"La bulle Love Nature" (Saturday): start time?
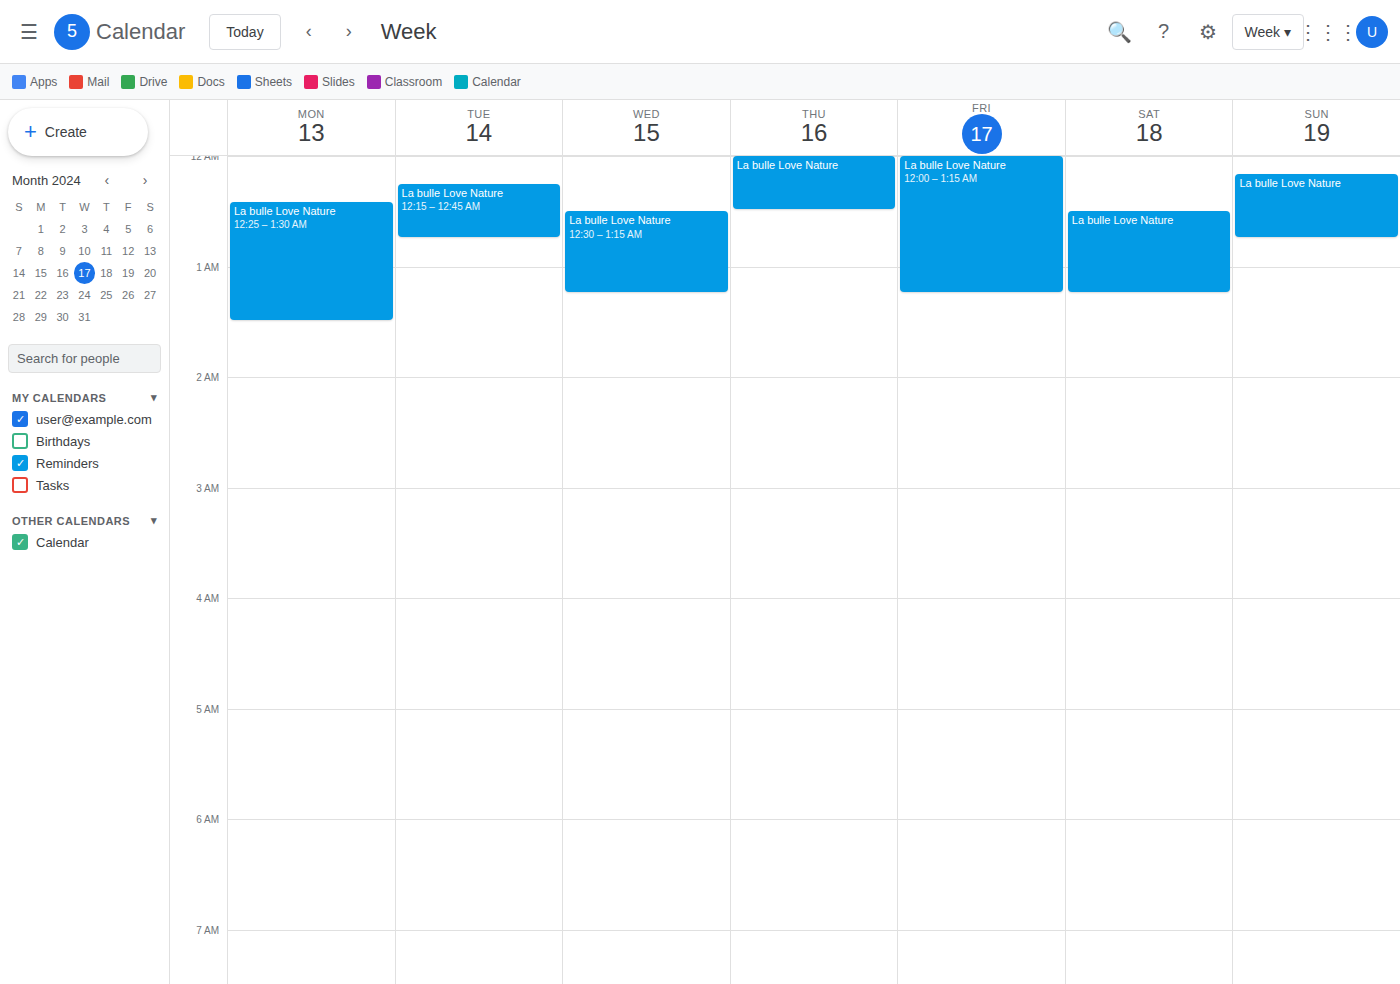
12:30 AM